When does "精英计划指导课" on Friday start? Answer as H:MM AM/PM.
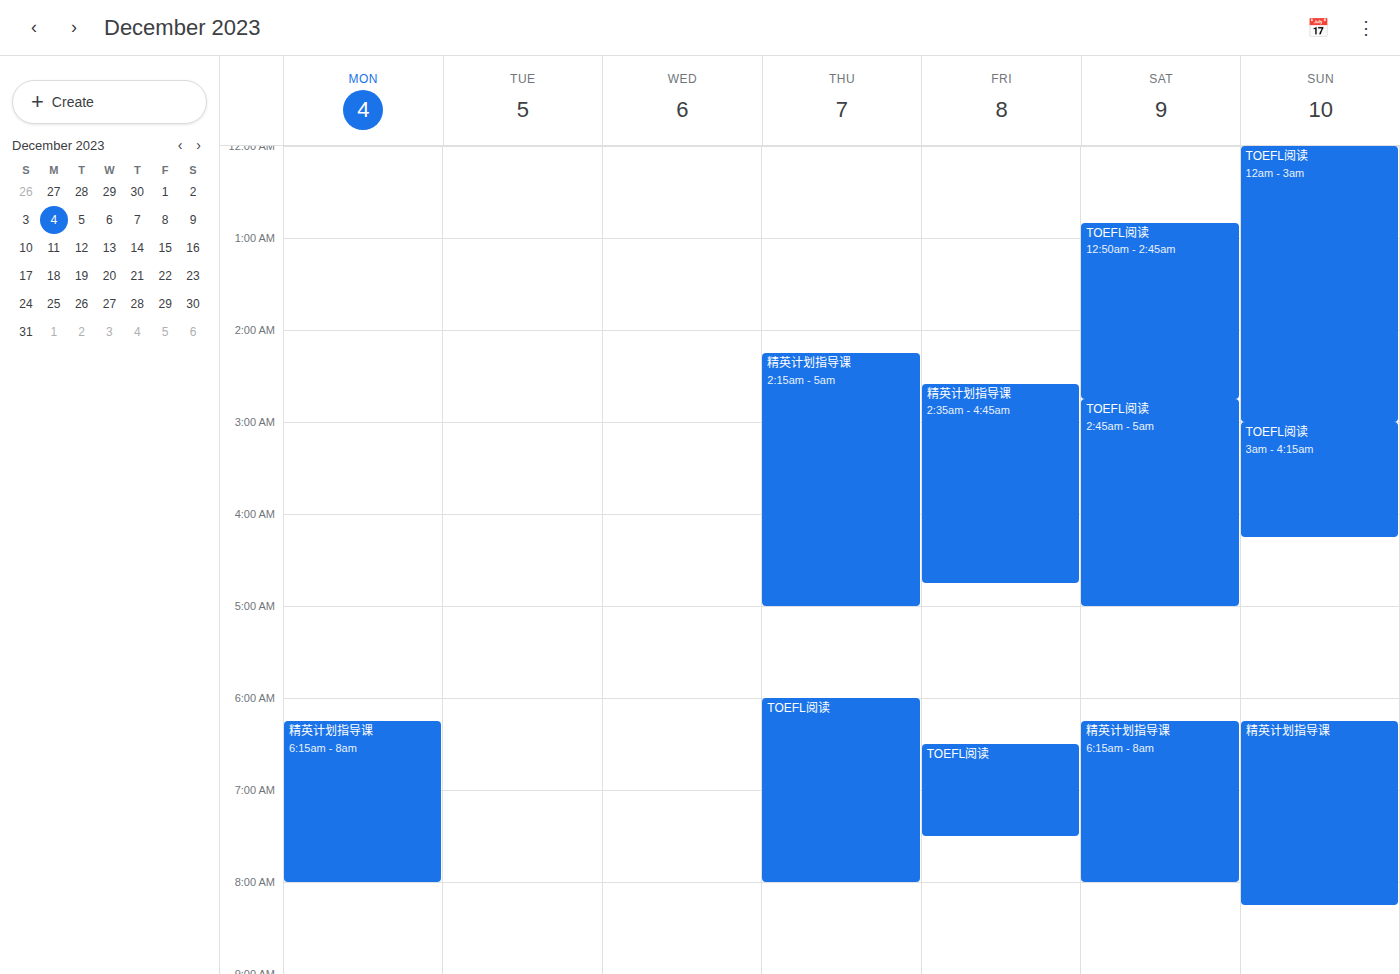
2:35 AM